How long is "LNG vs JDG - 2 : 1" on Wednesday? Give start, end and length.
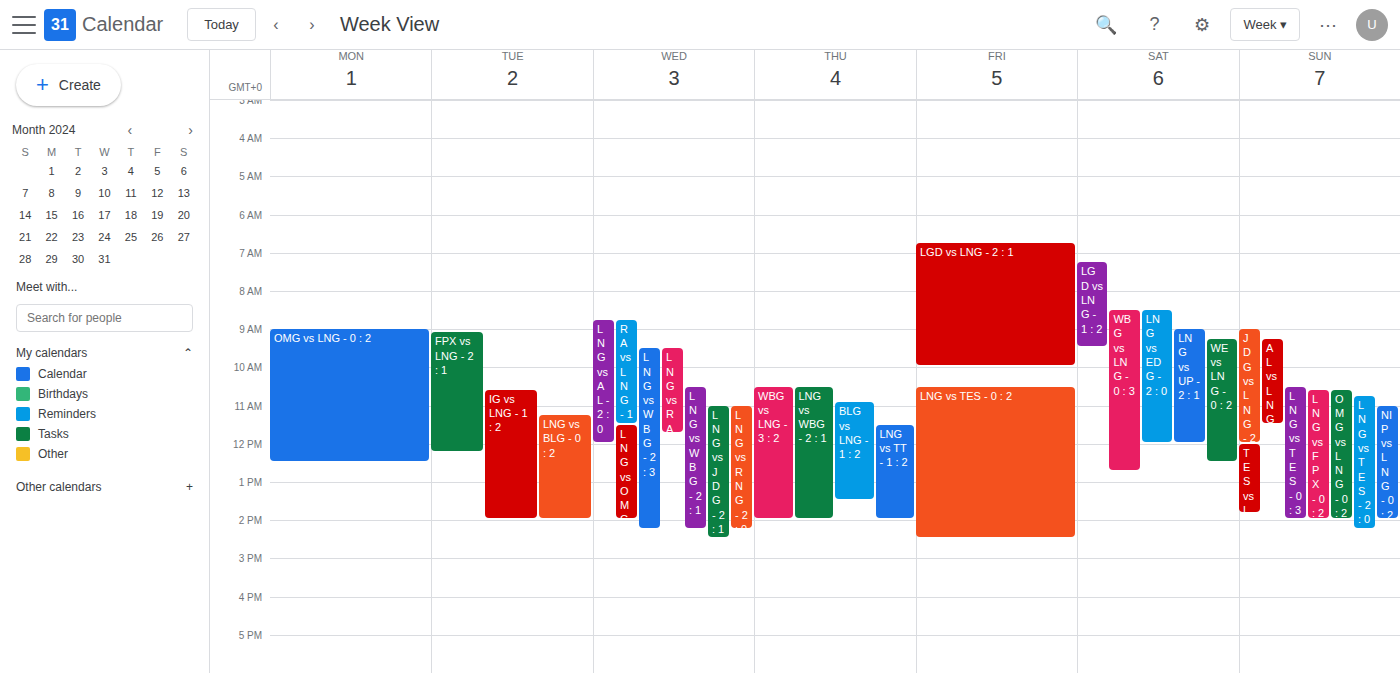
11:00 AM to 2:30 PM, 3 hours 30 minutes